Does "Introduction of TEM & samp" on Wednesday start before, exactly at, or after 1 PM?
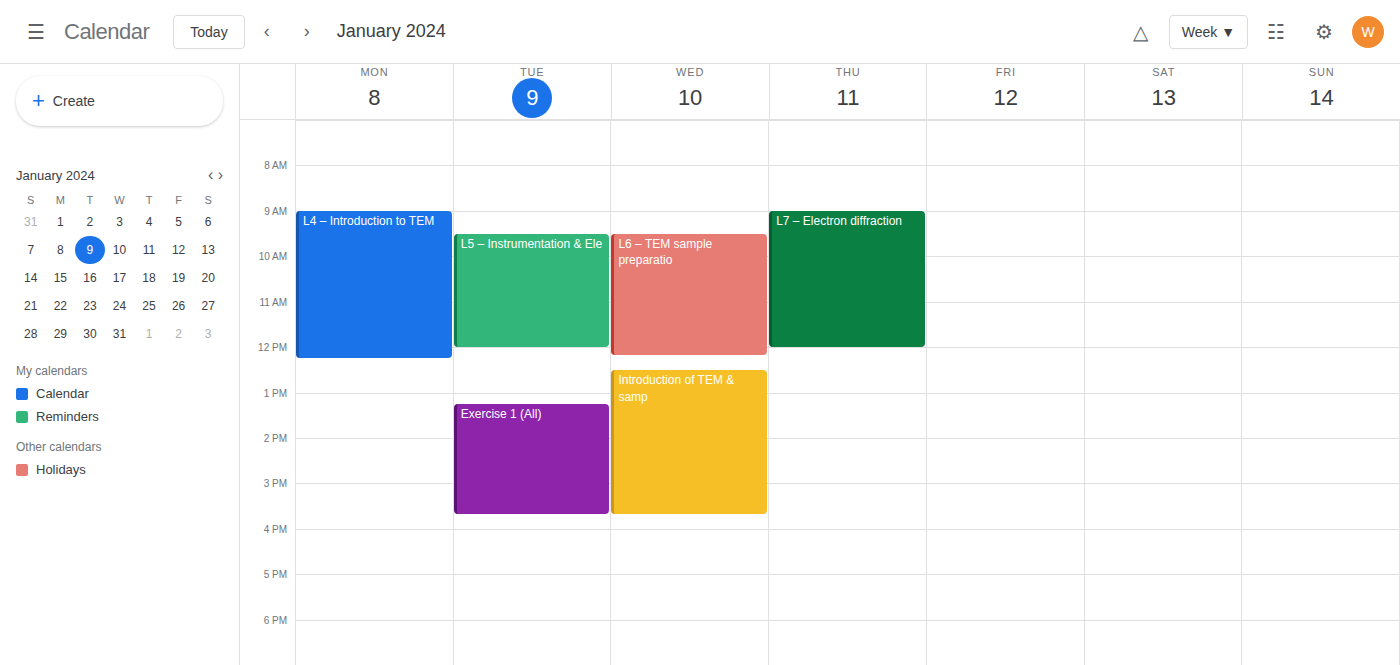
12:30 PM -- before 1 PM, 30 minutes above the 1 PM line.